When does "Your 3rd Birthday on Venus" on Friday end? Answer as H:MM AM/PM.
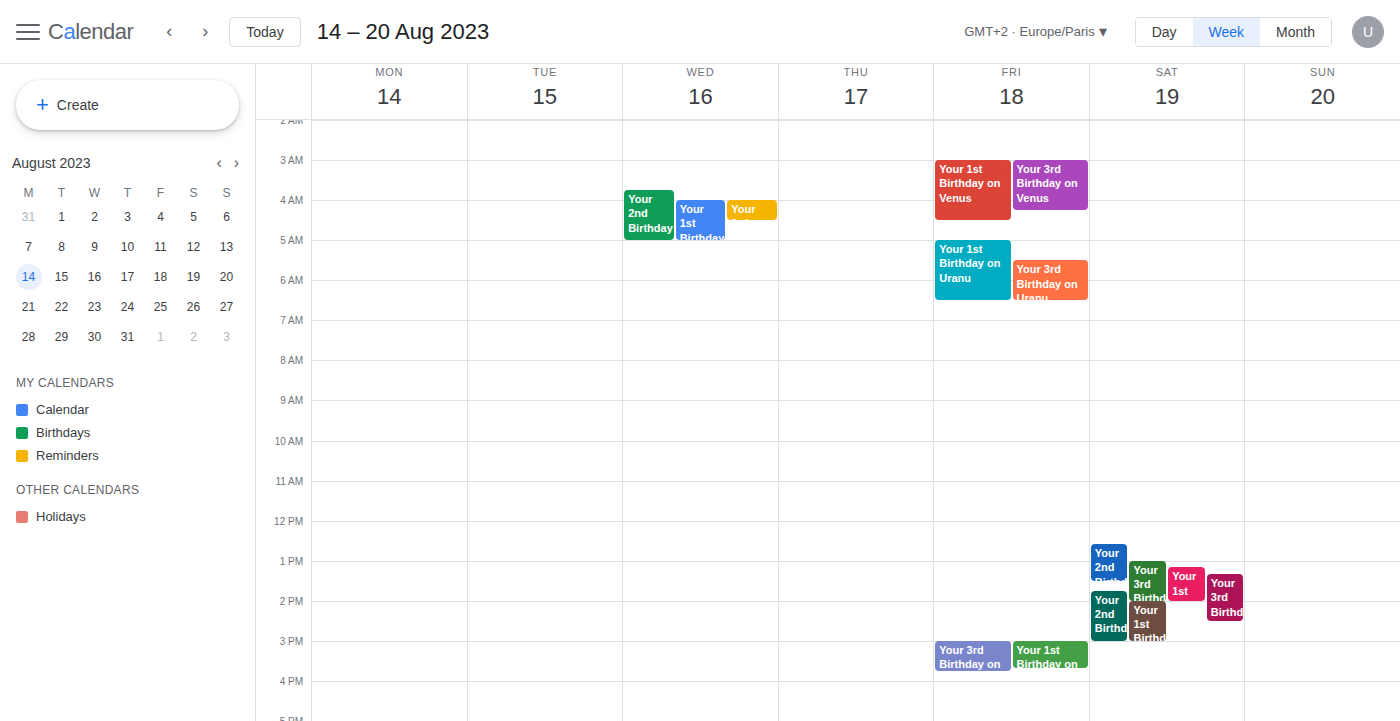
4:15 AM